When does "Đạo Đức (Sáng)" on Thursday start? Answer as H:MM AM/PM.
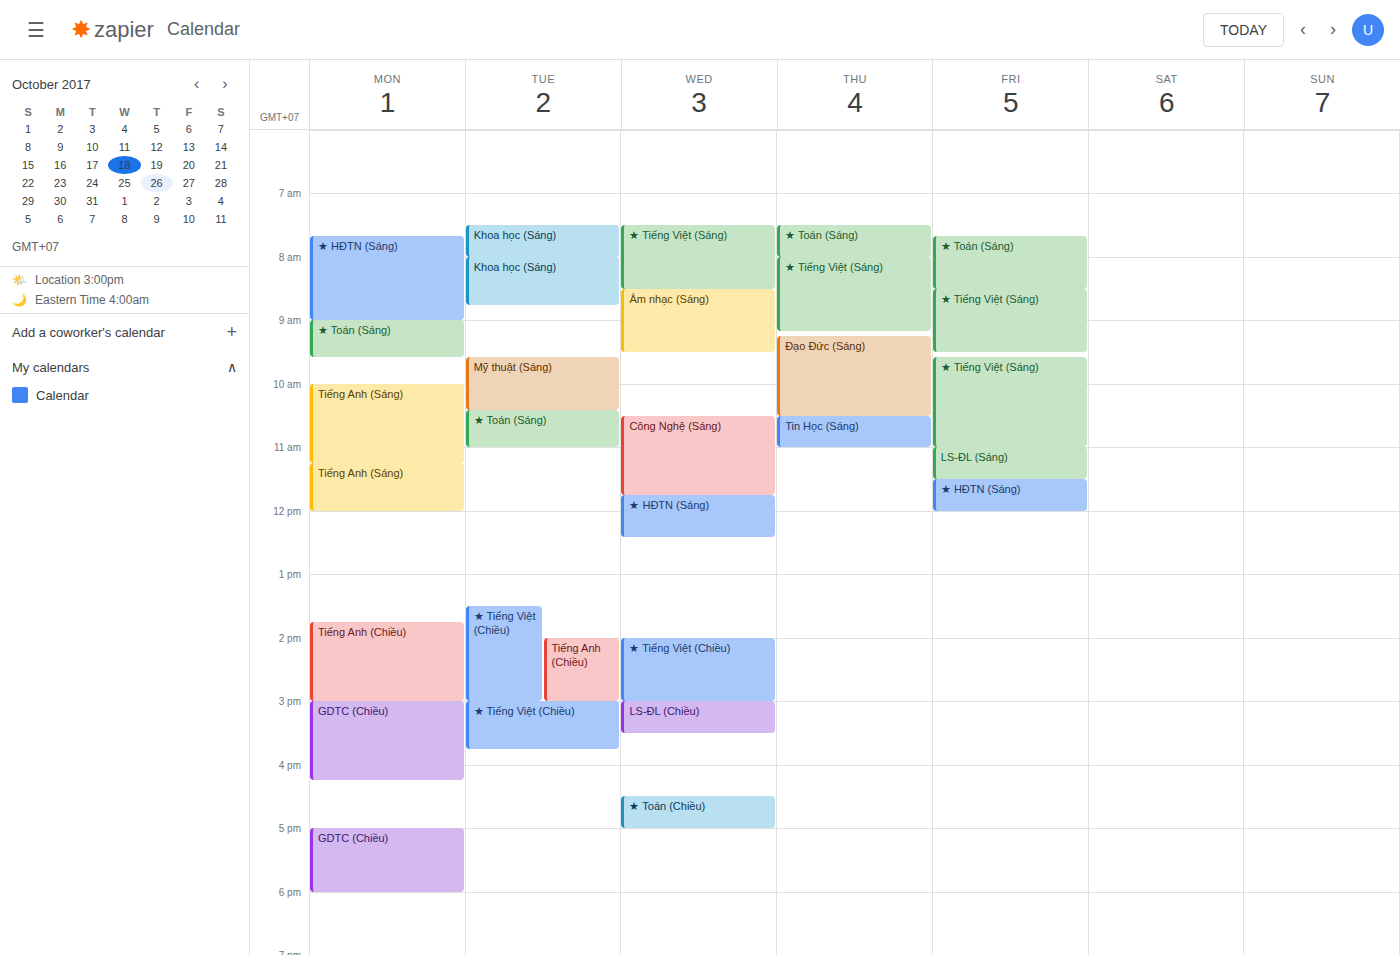
9:15 AM